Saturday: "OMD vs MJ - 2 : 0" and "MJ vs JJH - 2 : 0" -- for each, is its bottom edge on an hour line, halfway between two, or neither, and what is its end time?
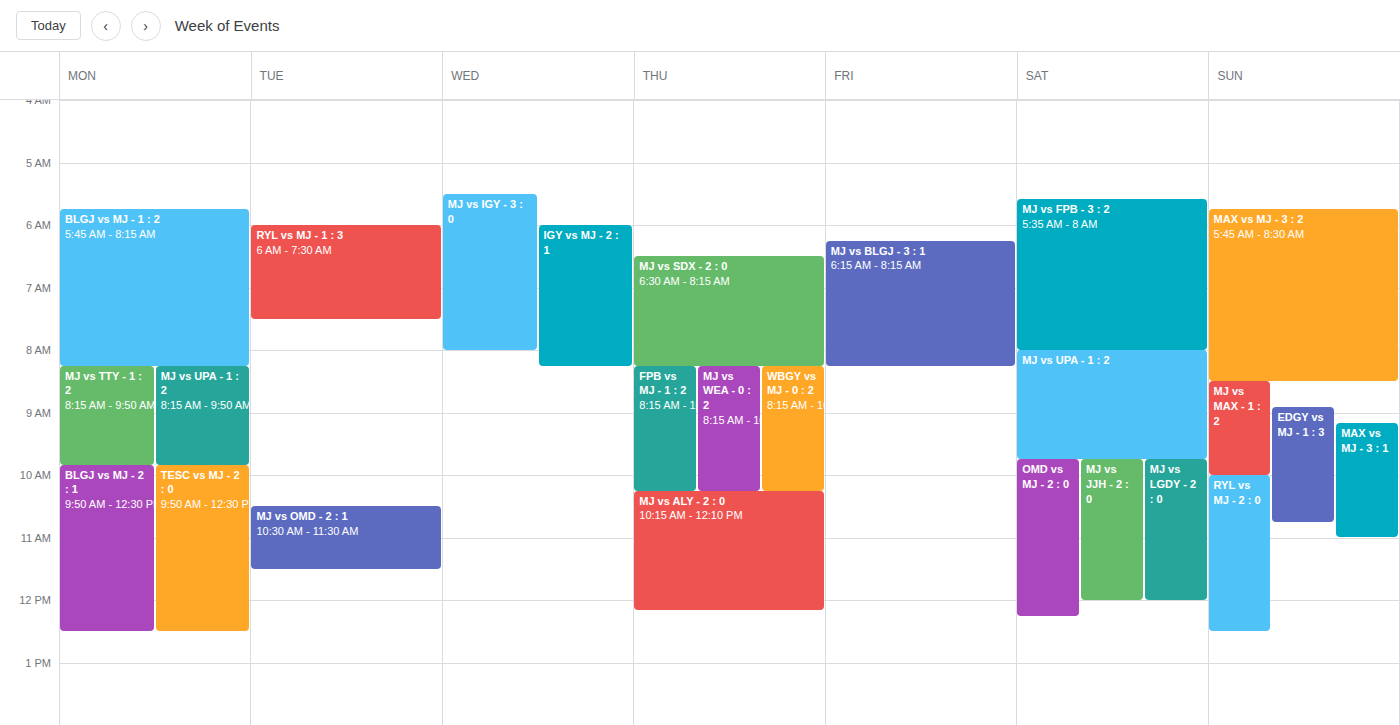
"OMD vs MJ - 2 : 0": 12:15 PM, neither: a quarter of the way from the 12 PM line to the 1 PM line. "MJ vs JJH - 2 : 0": 12:00 PM, exactly on the 12 PM line.